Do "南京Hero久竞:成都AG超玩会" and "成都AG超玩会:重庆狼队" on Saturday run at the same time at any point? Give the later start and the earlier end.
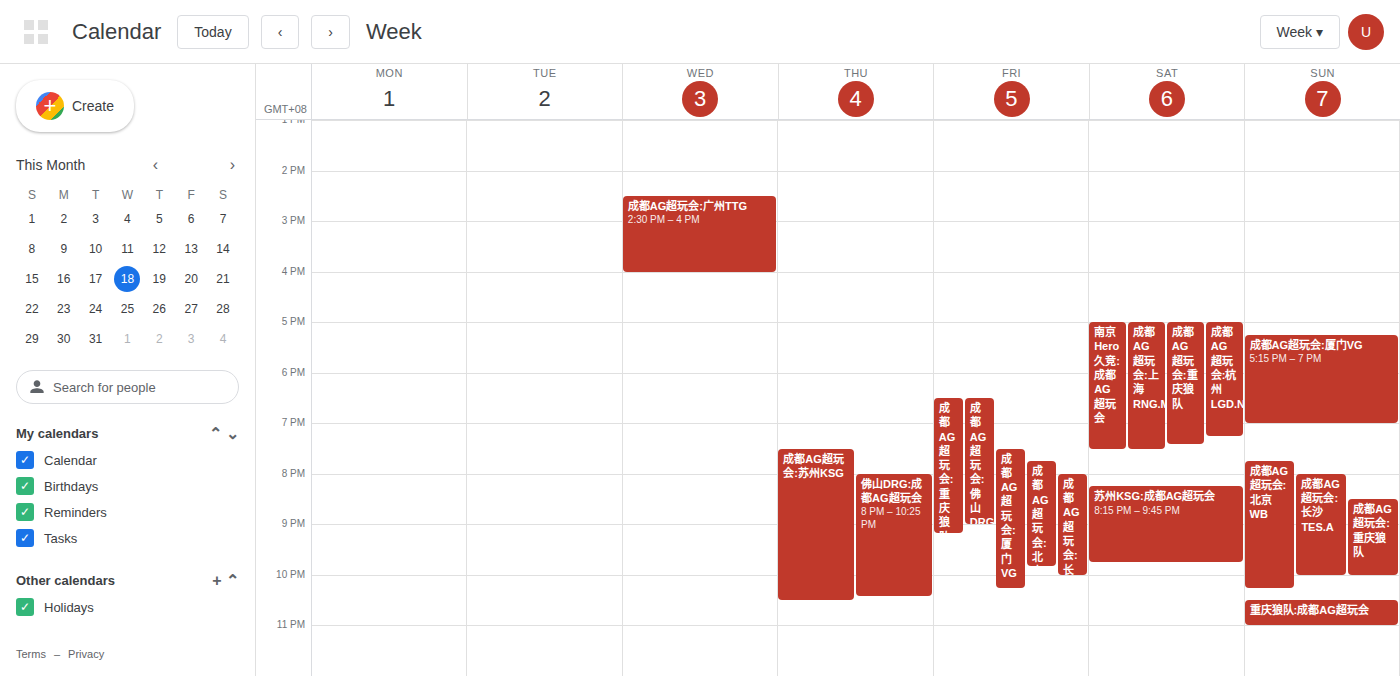
"南京Hero久竞:成都AG超玩会" starts at 5:00 PM, before "成都AG超玩会:重庆狼队" ends at 7:25 PM -- they overlap.